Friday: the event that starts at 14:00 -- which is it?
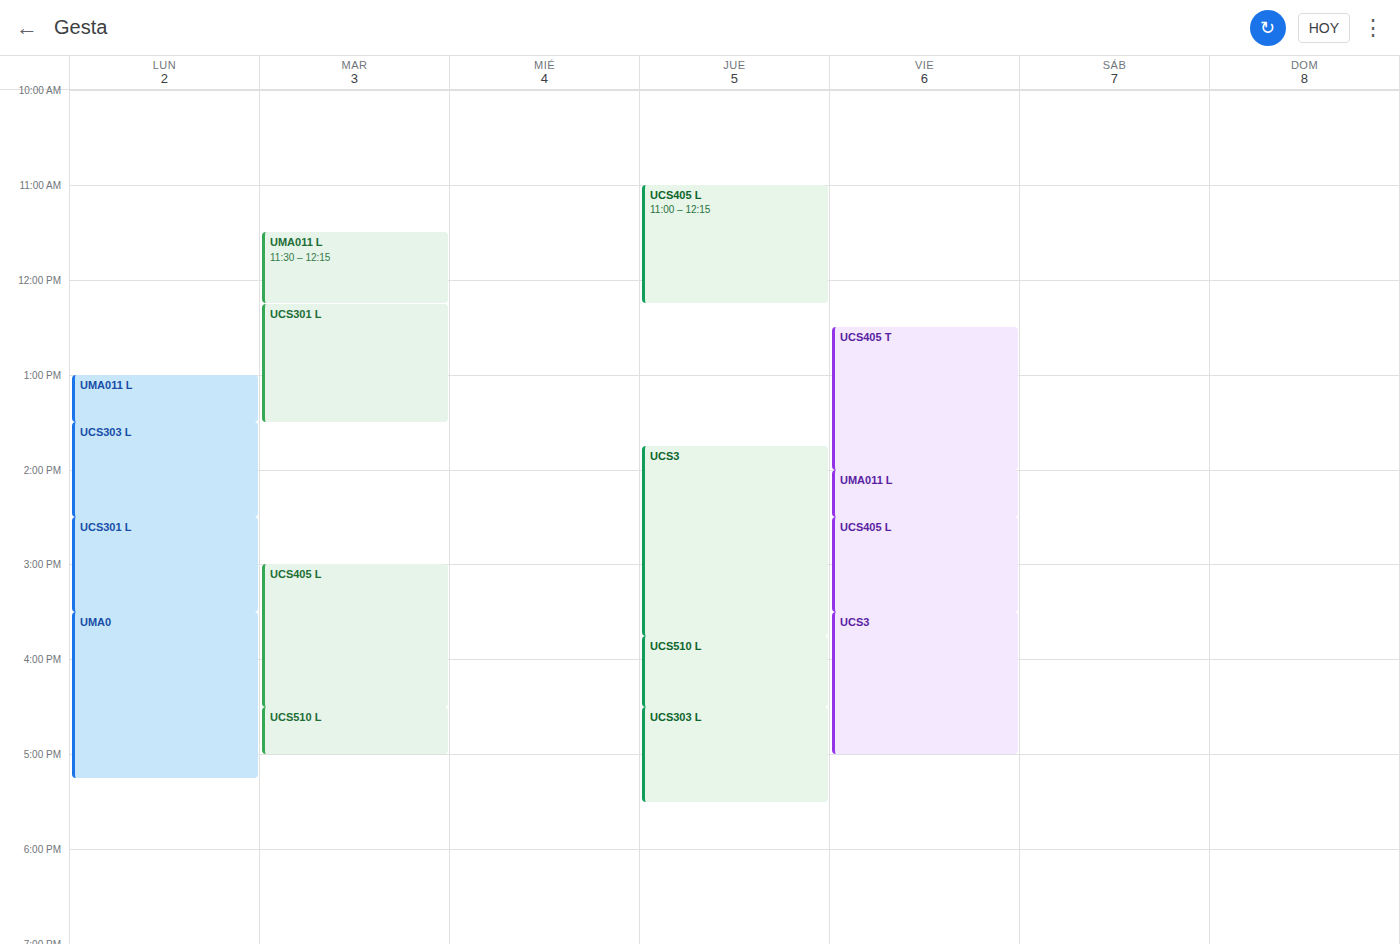
"UMA011 L"